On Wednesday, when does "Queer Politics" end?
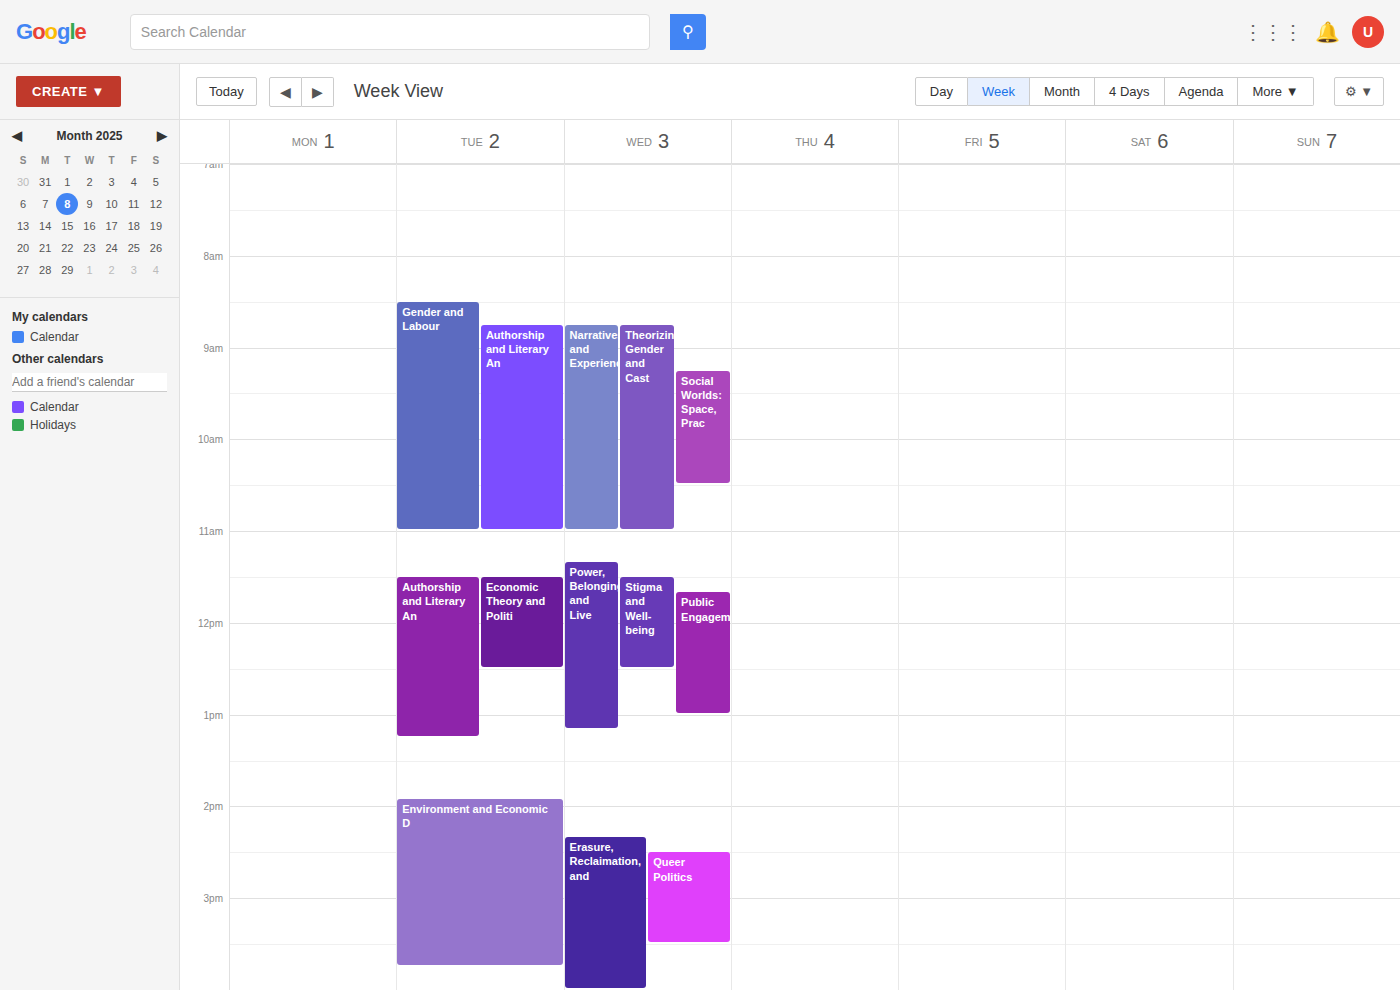
3:30 PM